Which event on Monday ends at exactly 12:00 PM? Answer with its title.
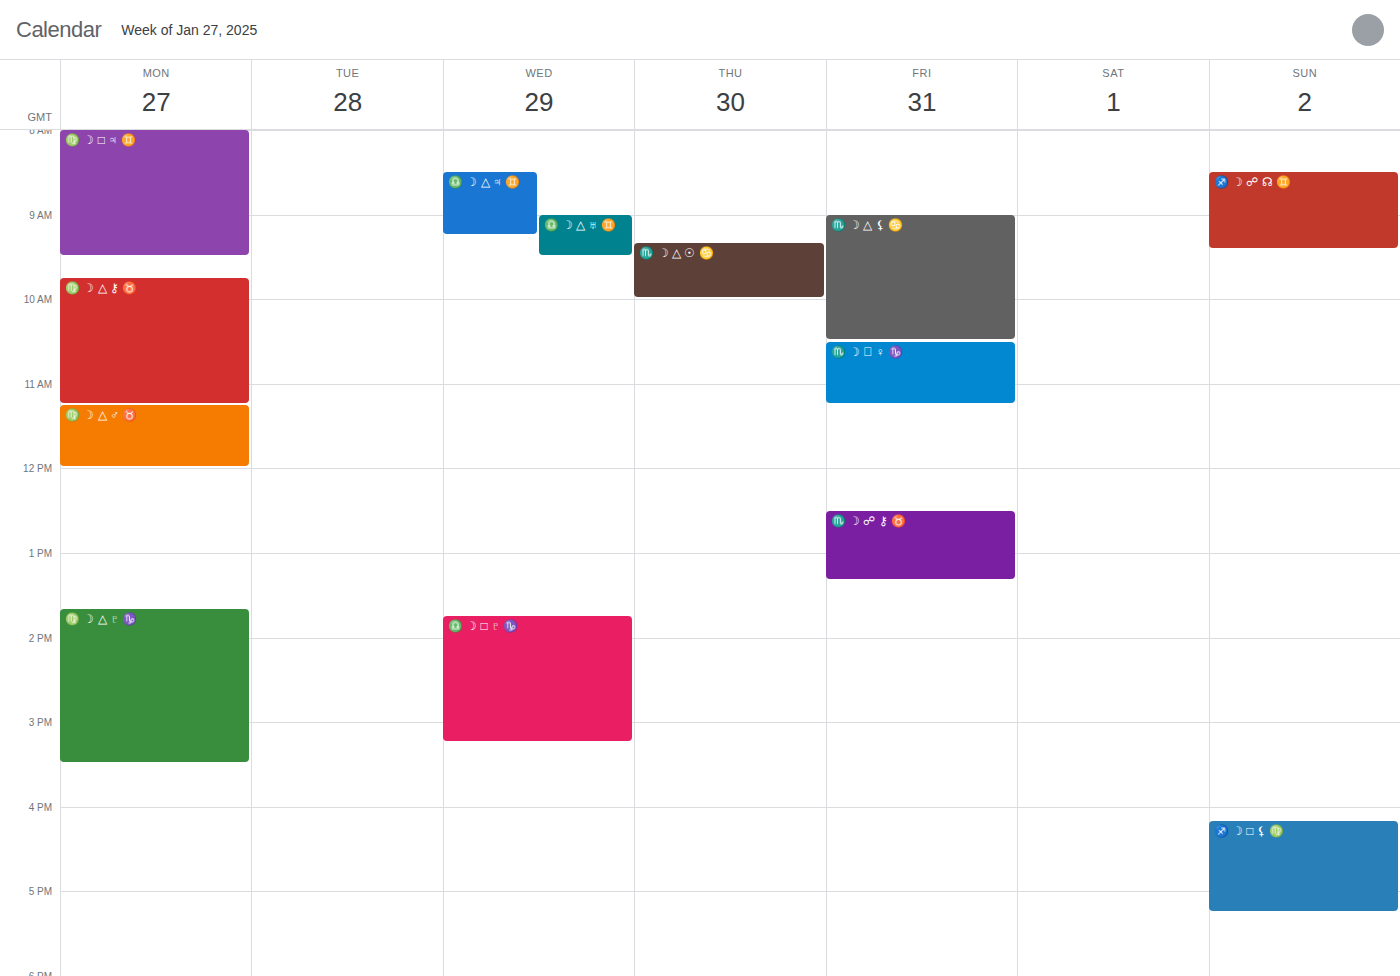
"♍️ ☽ △ ♂ ♉️"